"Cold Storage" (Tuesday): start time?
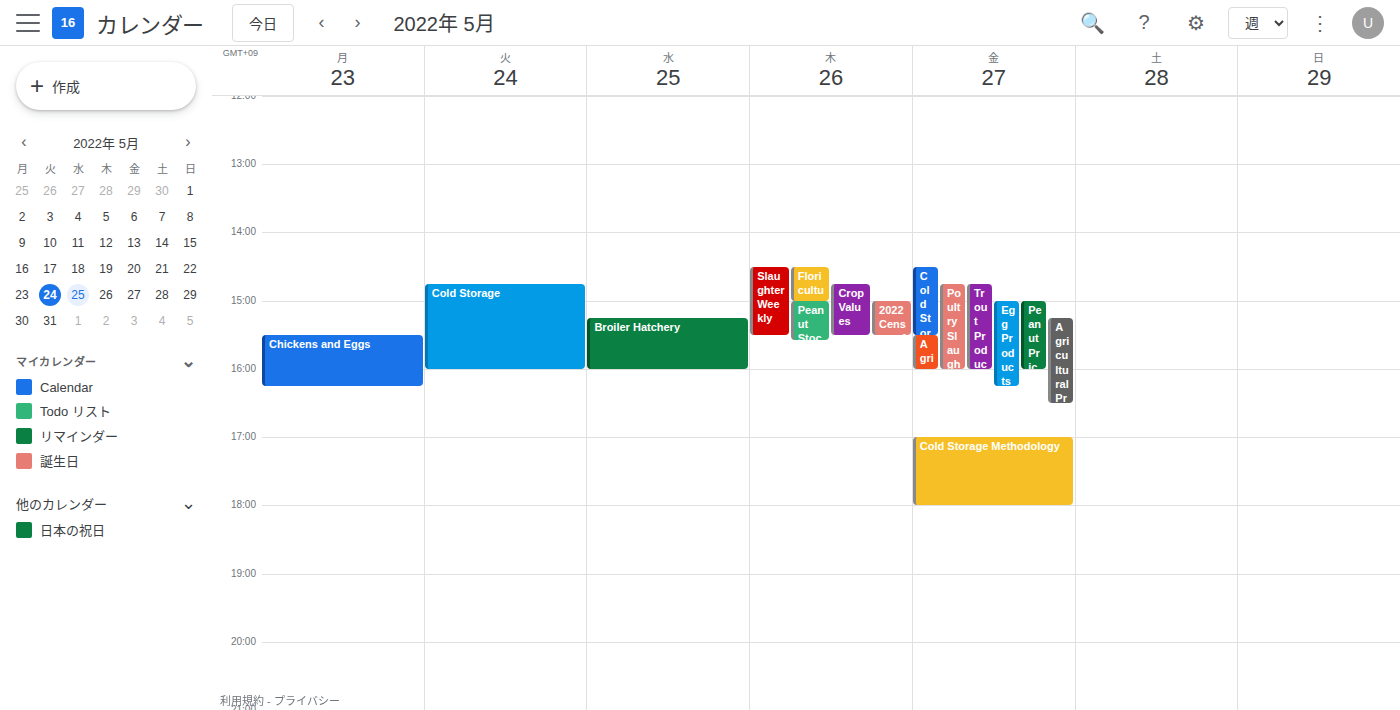
2:45 PM